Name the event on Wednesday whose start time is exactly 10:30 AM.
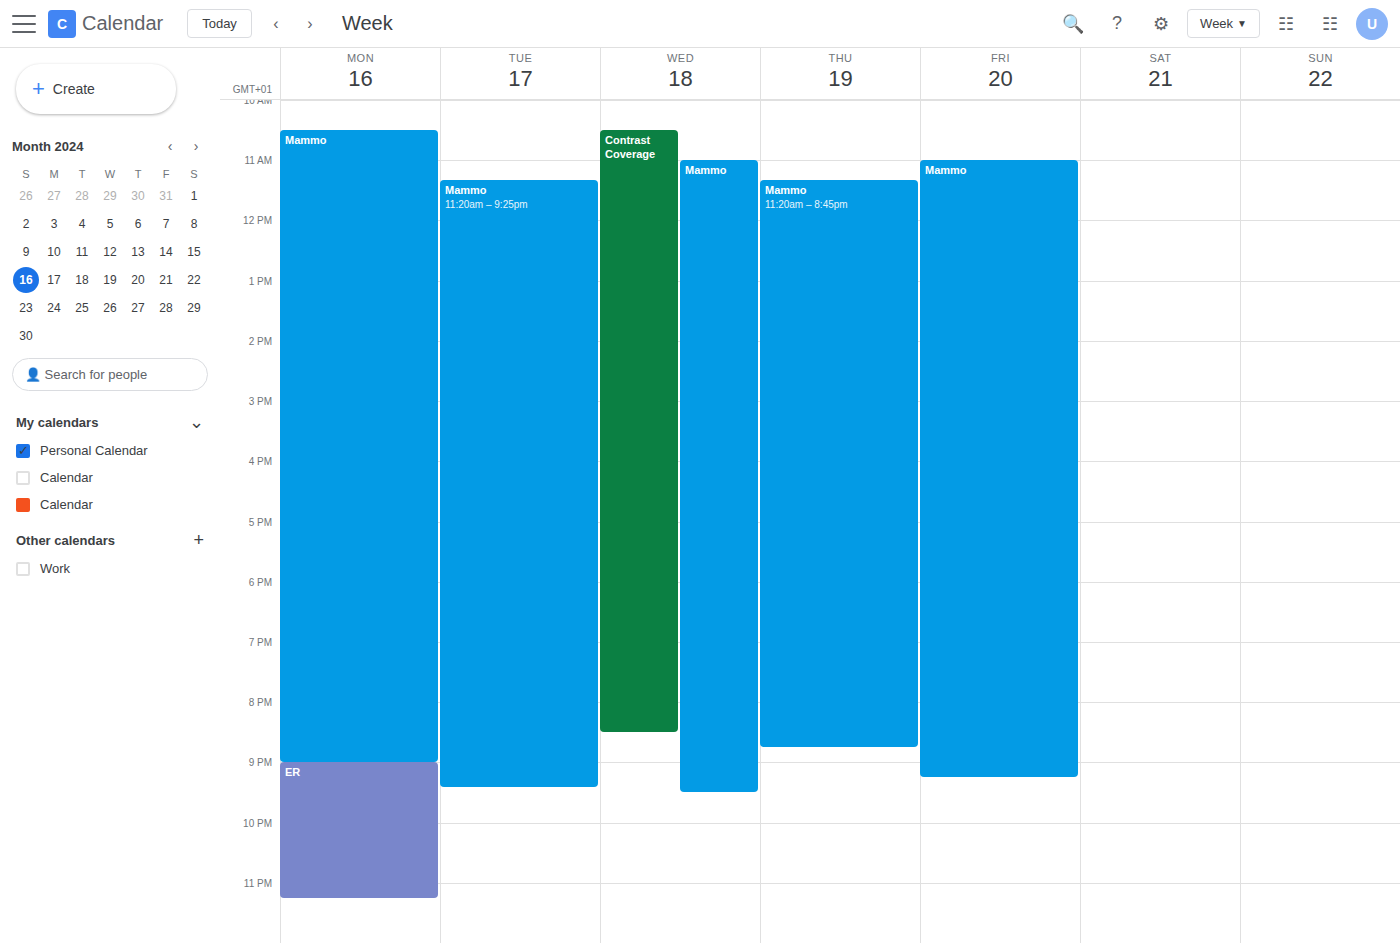
"Contrast Coverage"